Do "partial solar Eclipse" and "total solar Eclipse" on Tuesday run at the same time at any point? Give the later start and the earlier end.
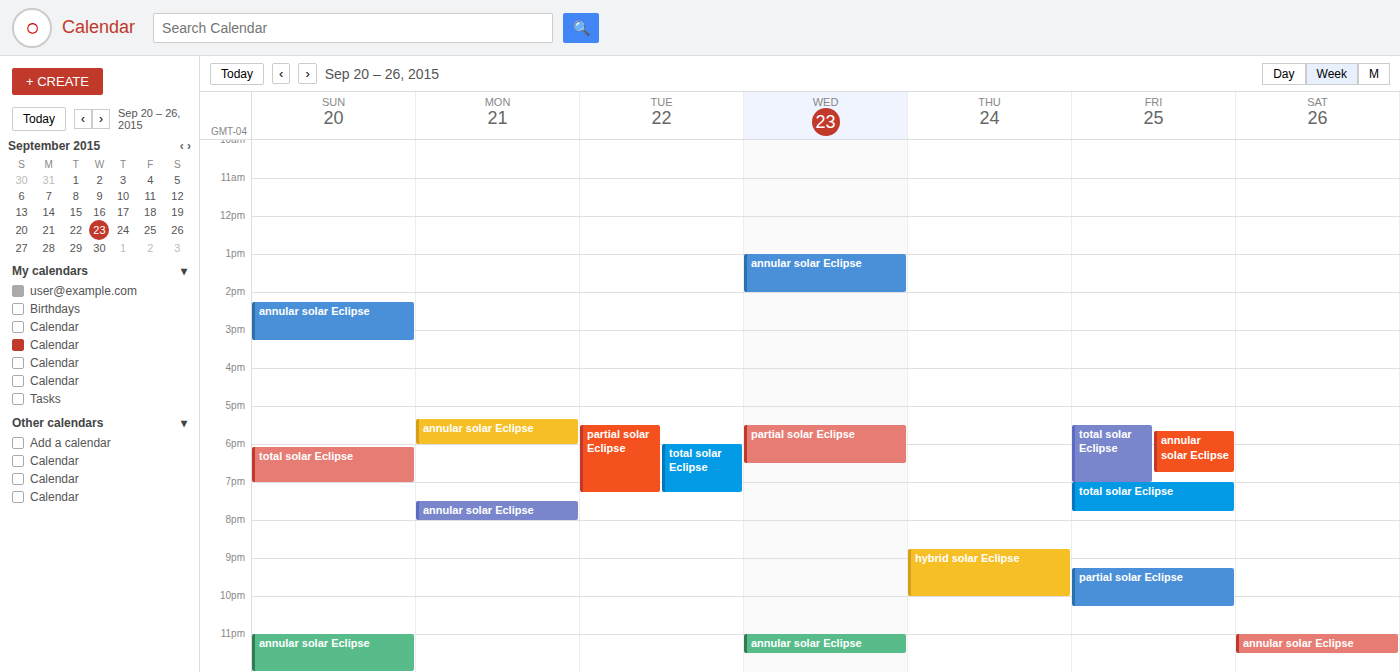
"total solar Eclipse" starts at 6:00 PM, before "partial solar Eclipse" ends at 7:15 PM -- they overlap.